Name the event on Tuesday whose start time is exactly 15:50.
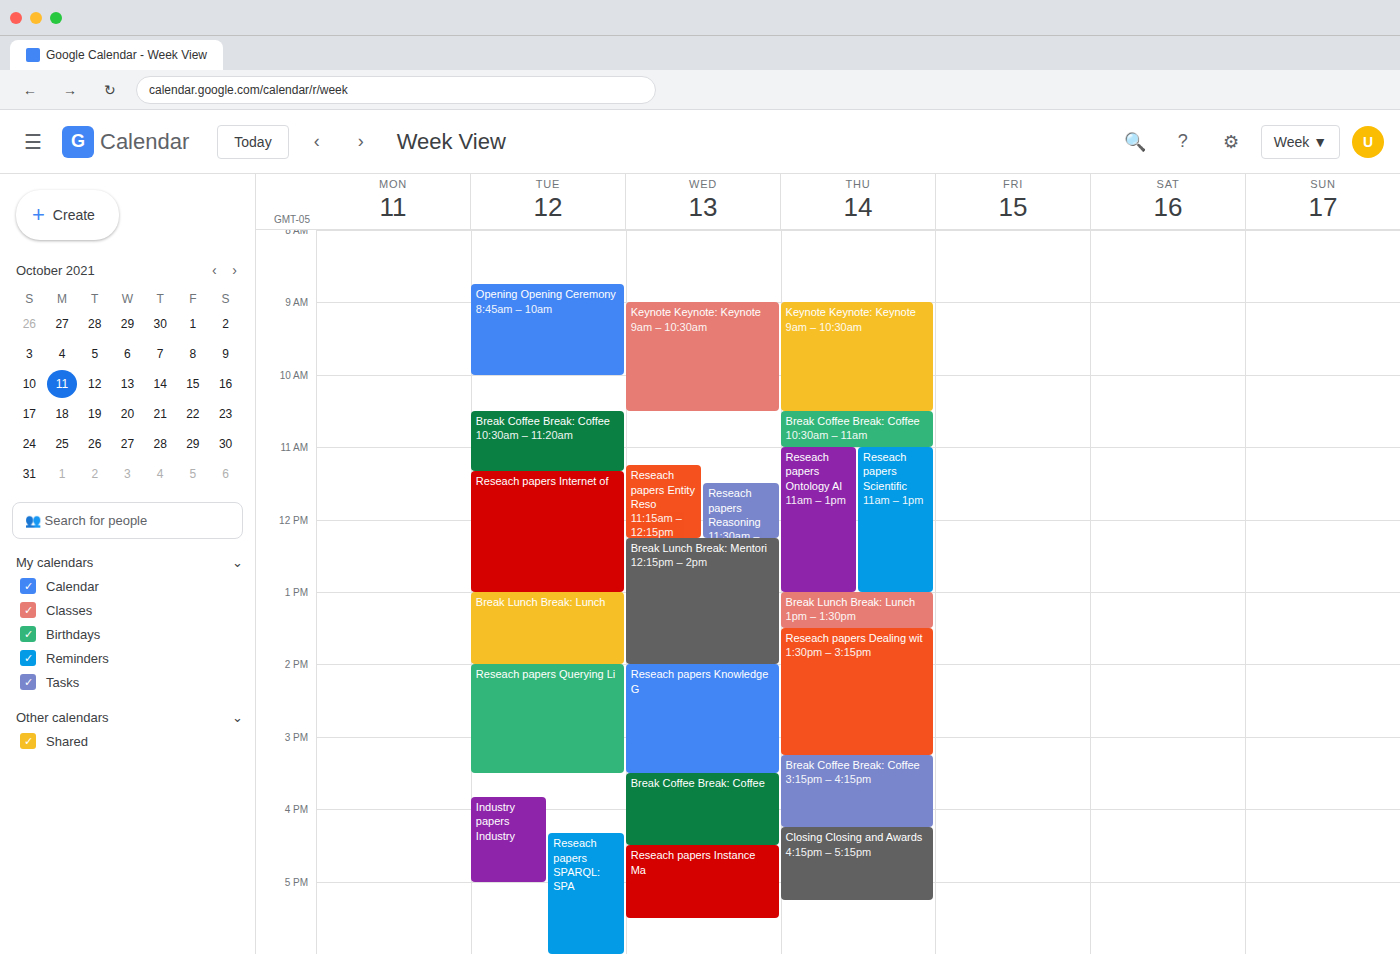
"Industry papers Industry"